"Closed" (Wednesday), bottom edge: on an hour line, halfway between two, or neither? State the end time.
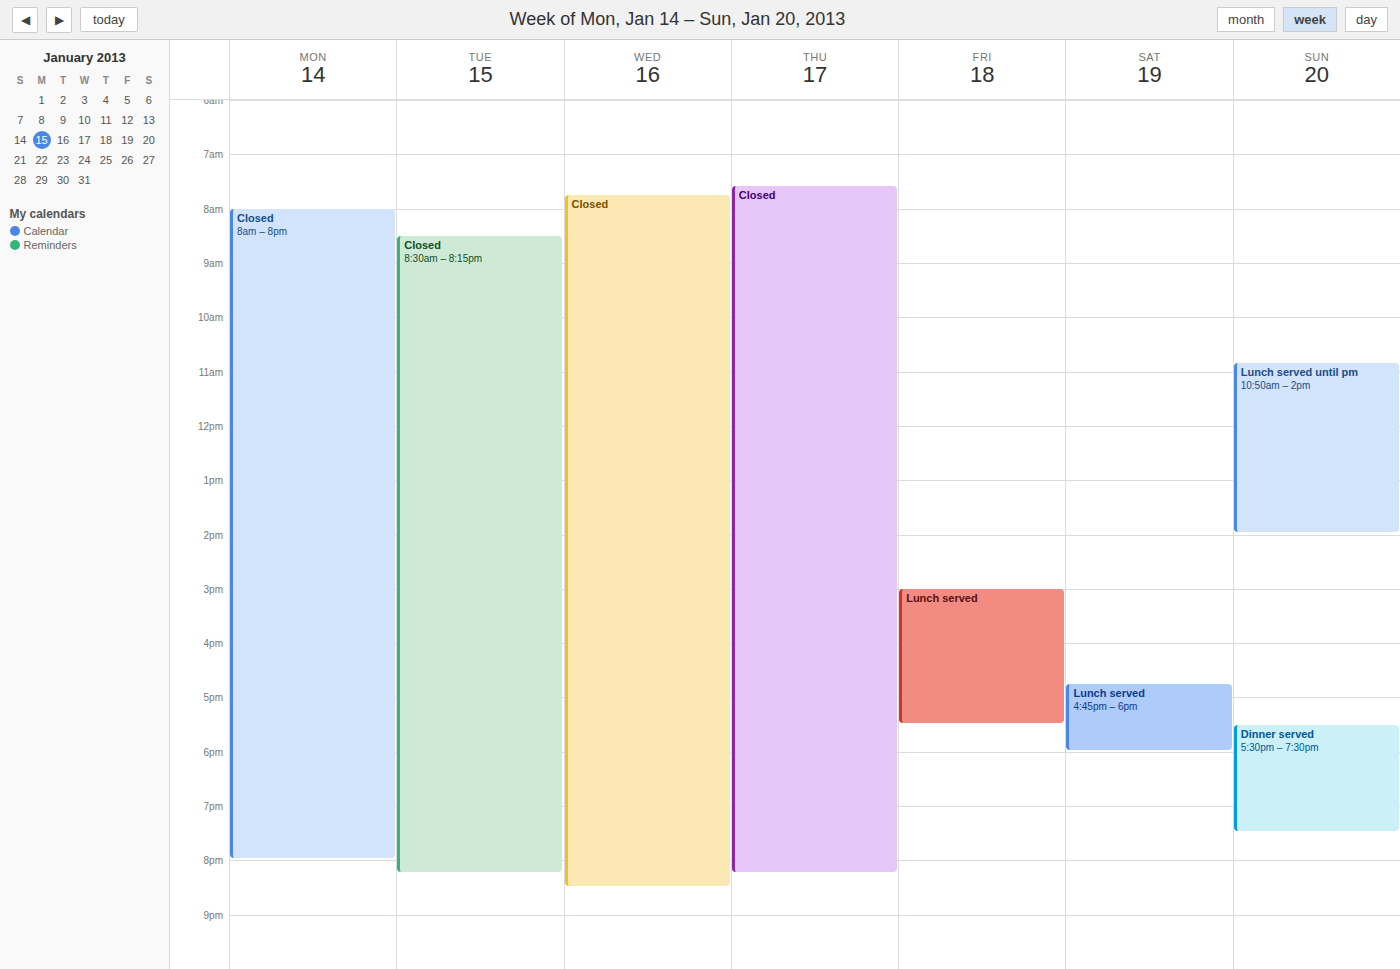
8:30 PM -- halfway between the 8 PM and 9 PM lines.